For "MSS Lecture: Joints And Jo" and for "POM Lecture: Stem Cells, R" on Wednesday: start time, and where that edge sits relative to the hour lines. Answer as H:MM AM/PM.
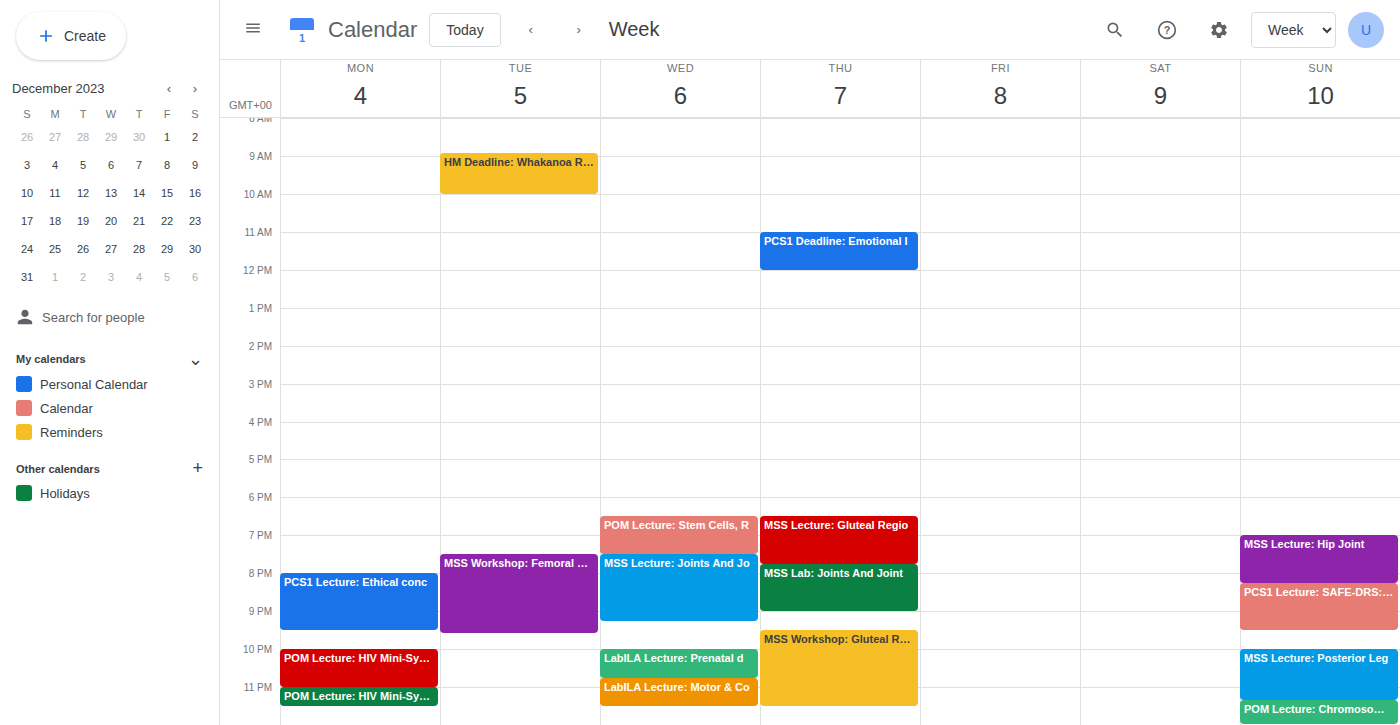
"MSS Lecture: Joints And Jo": 7:30 PM, halfway between the 7 PM and 8 PM lines. "POM Lecture: Stem Cells, R": 6:30 PM, halfway between the 6 PM and 7 PM lines.